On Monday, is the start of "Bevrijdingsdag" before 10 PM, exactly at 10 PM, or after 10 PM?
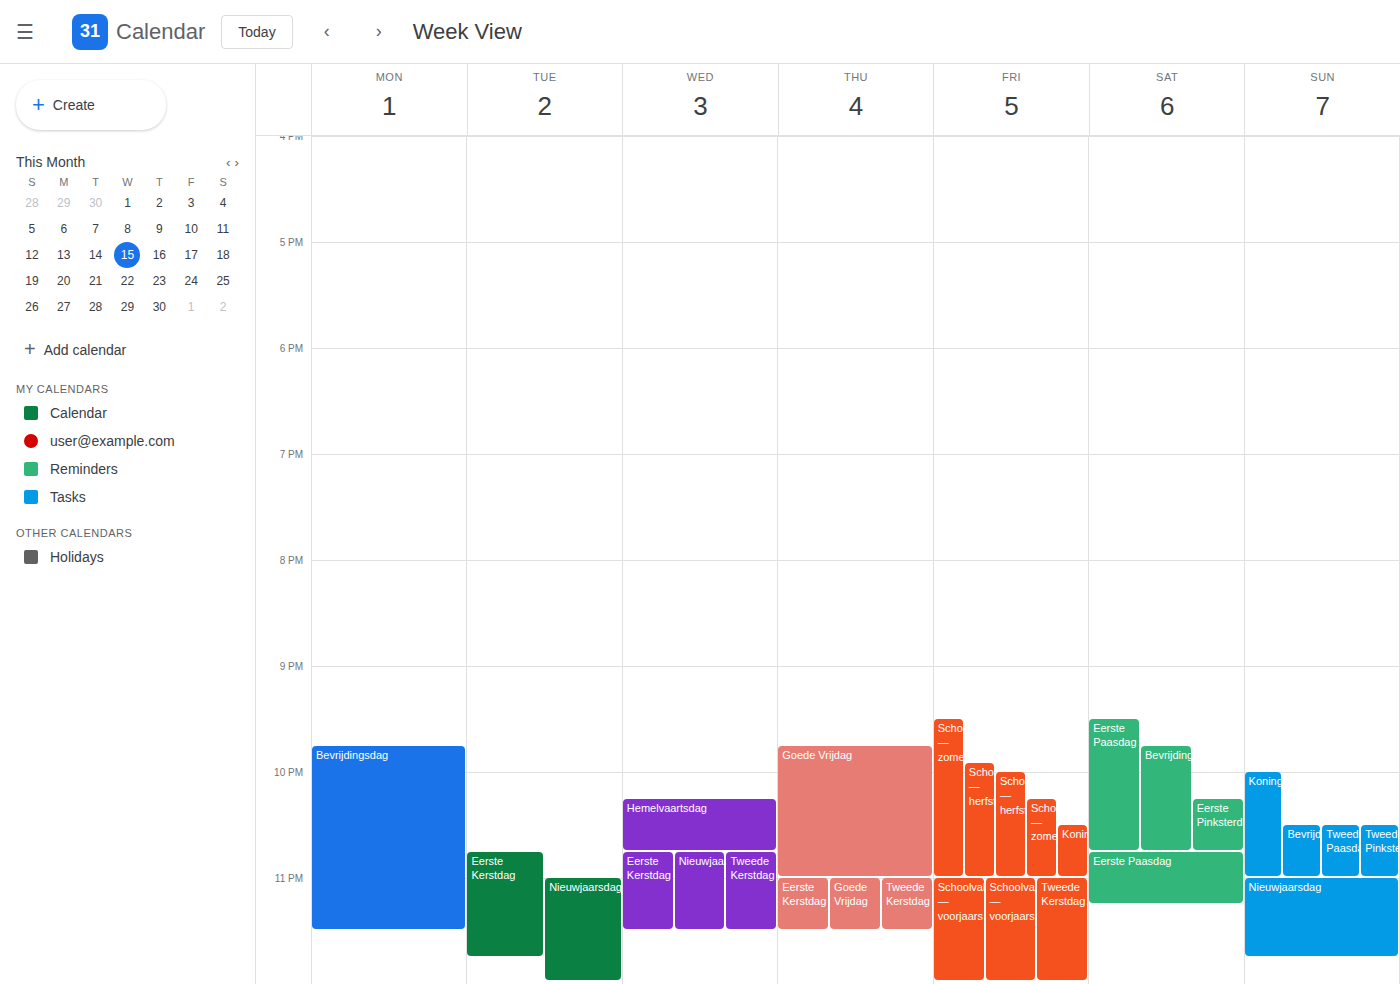
9:45 PM -- before 10 PM, 15 minutes above the 10 PM line.